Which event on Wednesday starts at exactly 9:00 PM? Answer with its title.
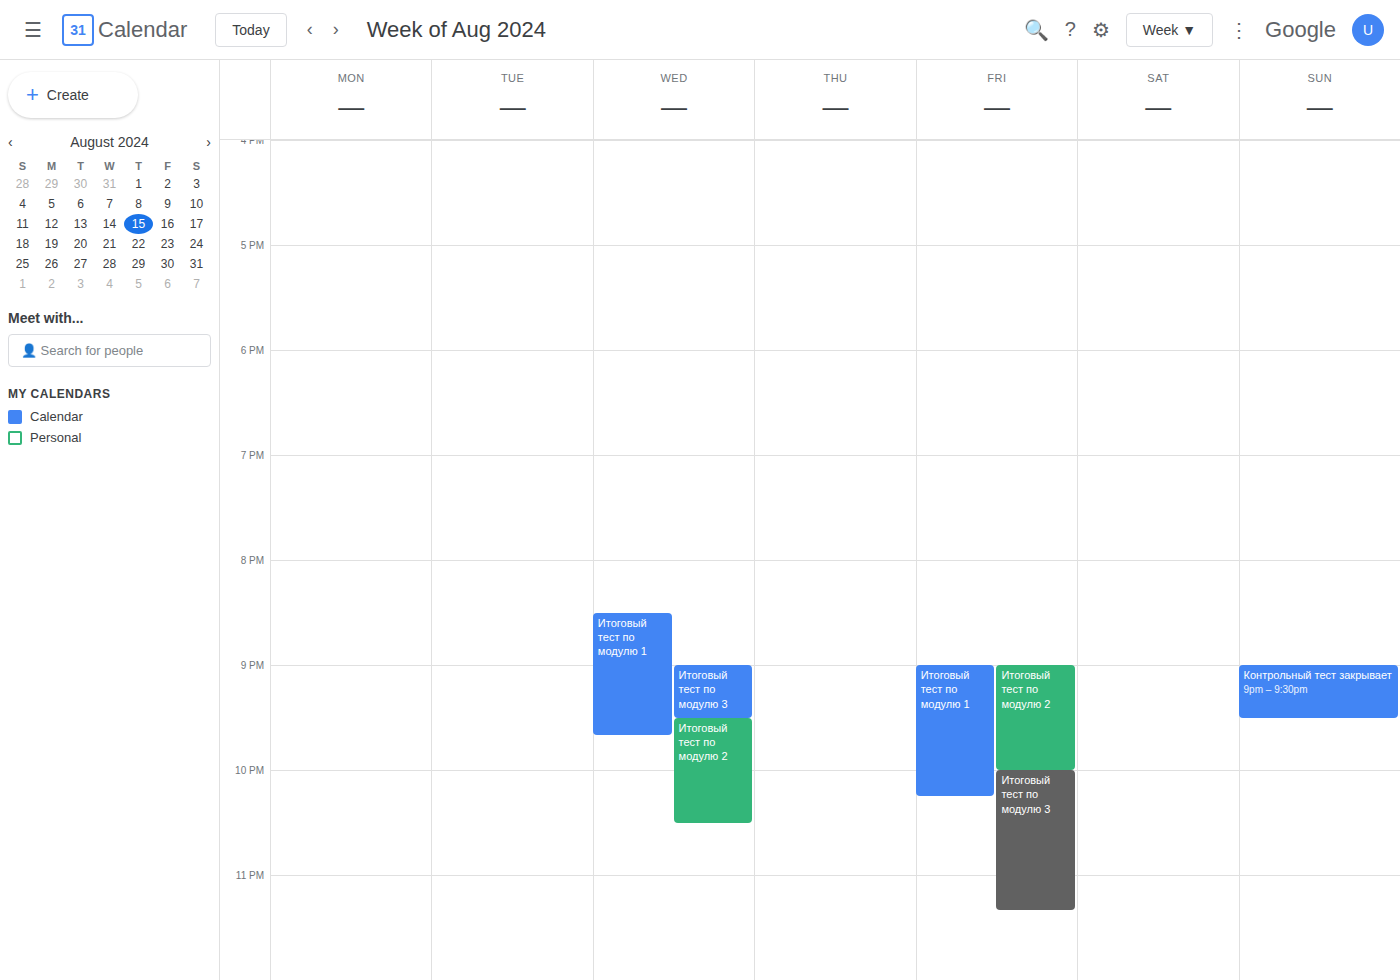
"Итоговый тест по модулю 3"